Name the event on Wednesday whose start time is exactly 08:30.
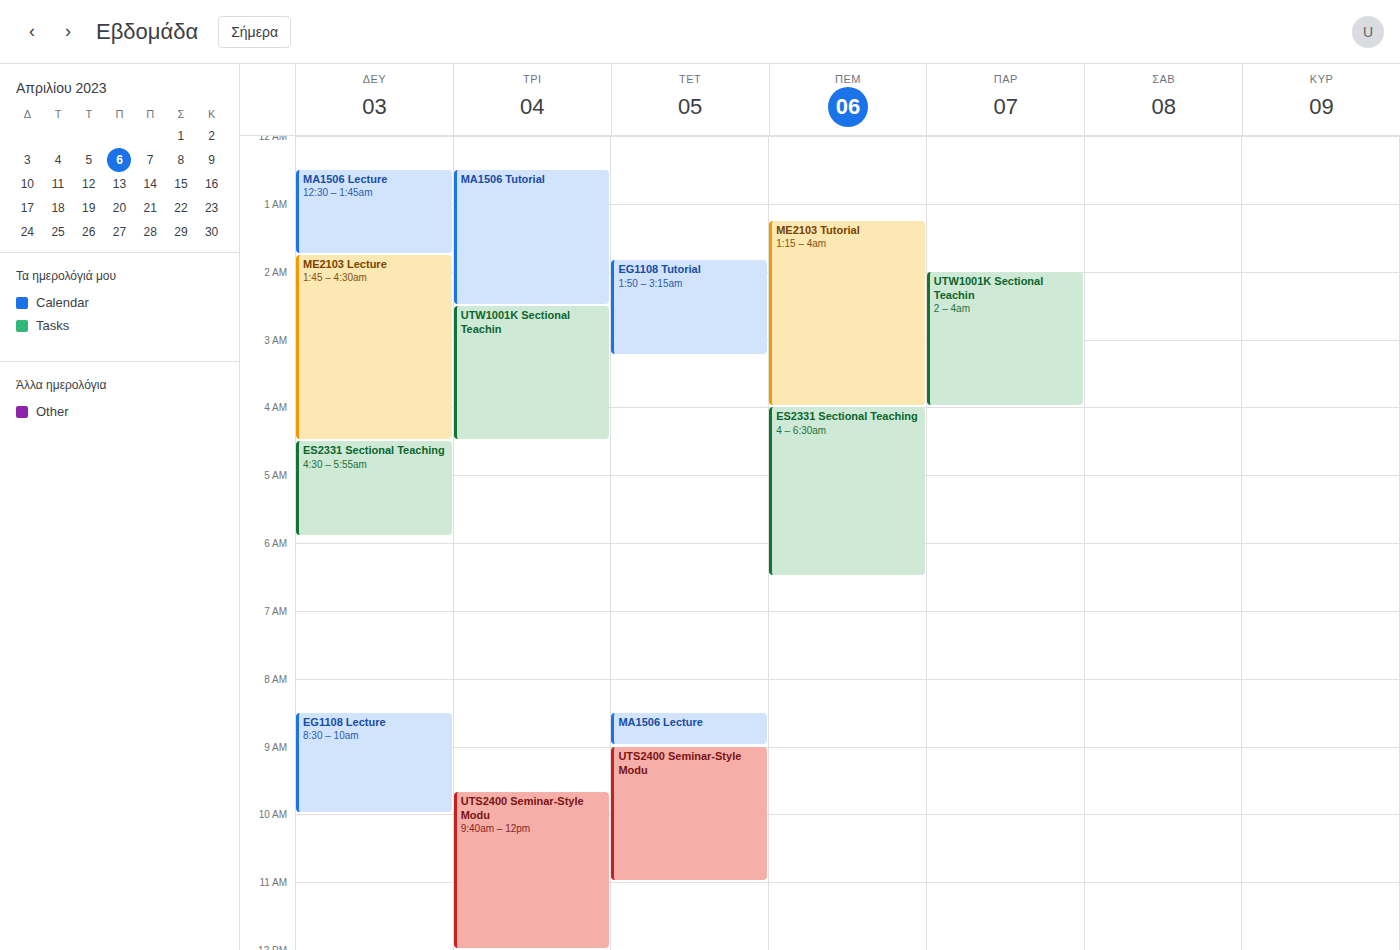
"MA1506 Lecture"